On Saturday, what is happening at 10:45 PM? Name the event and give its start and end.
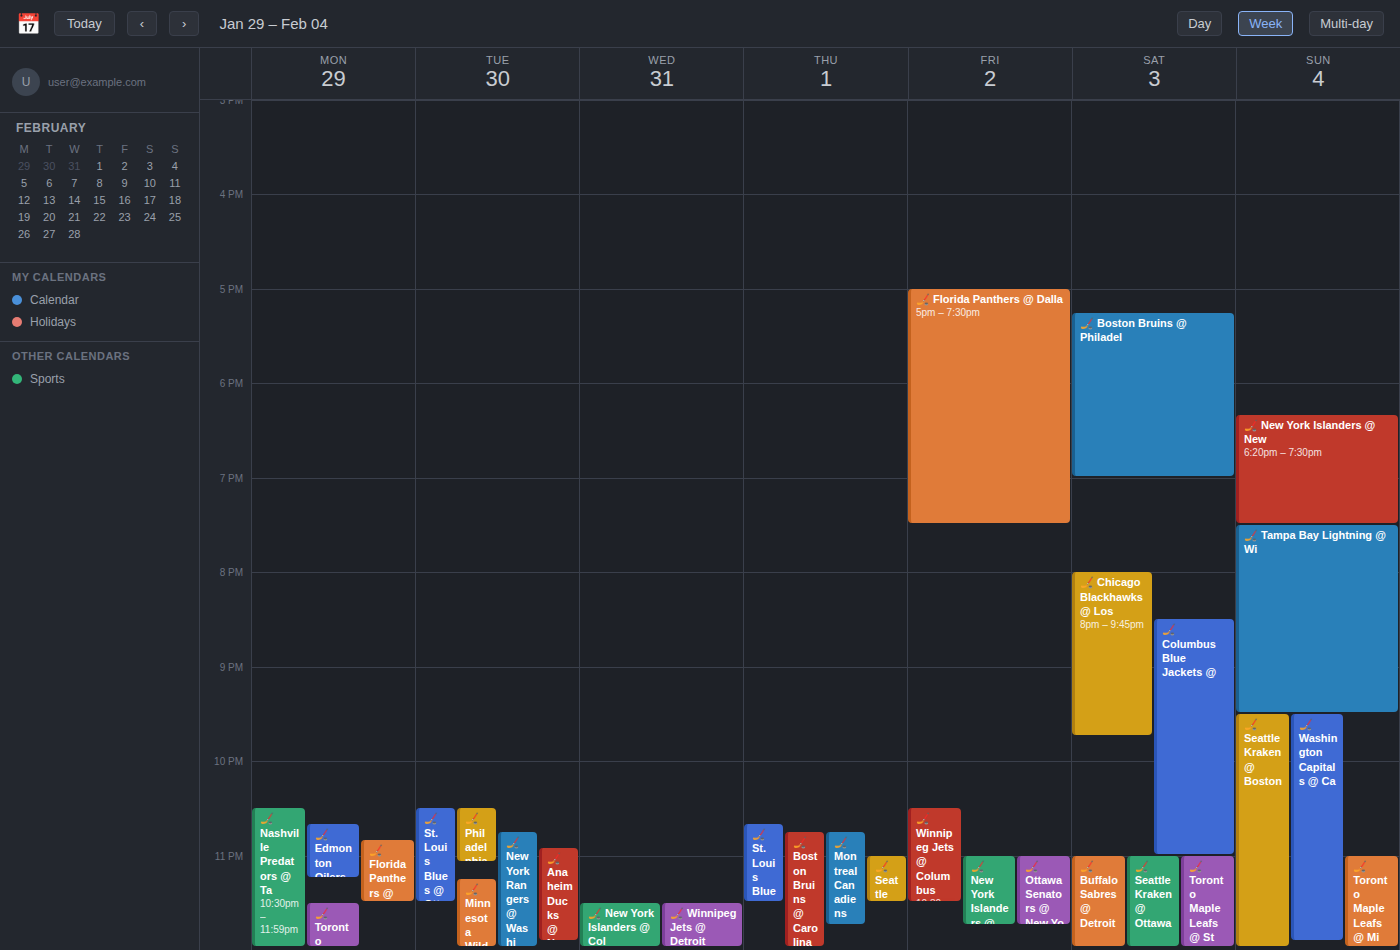
"🏒 Columbus Blue Jackets @", 8:30 PM to 11:00 PM